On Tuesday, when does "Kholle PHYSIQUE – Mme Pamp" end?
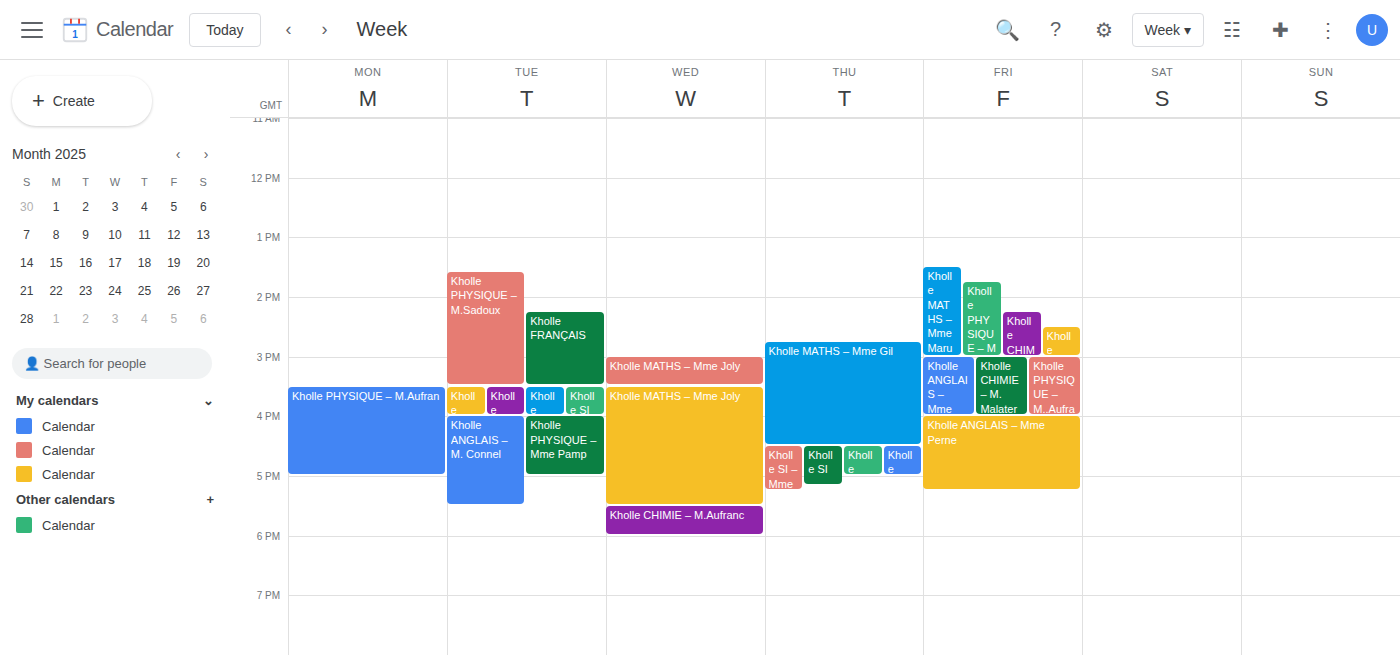
5:00 PM